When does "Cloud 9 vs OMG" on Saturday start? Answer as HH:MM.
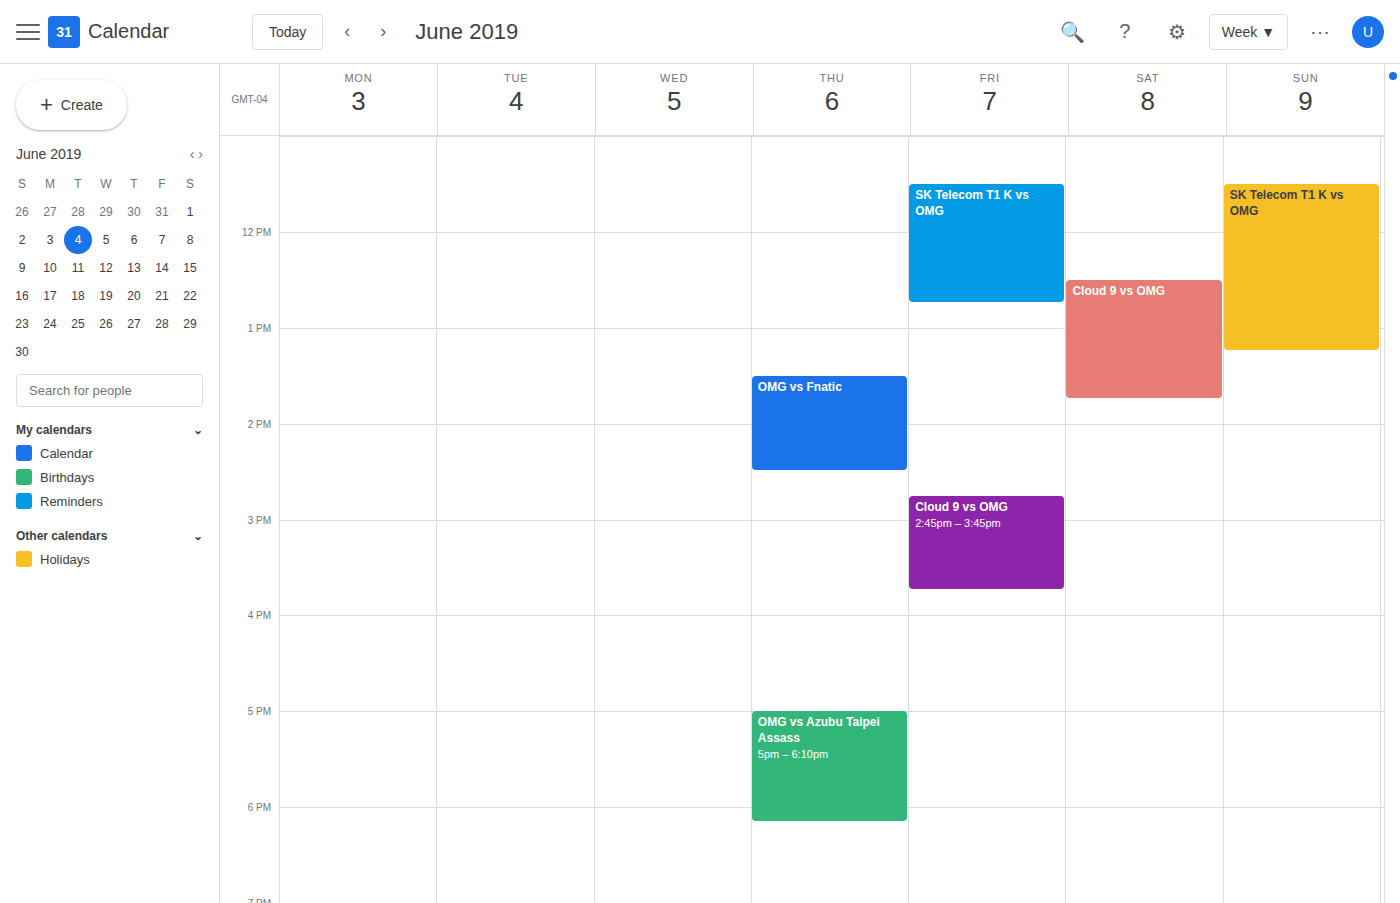
12:30